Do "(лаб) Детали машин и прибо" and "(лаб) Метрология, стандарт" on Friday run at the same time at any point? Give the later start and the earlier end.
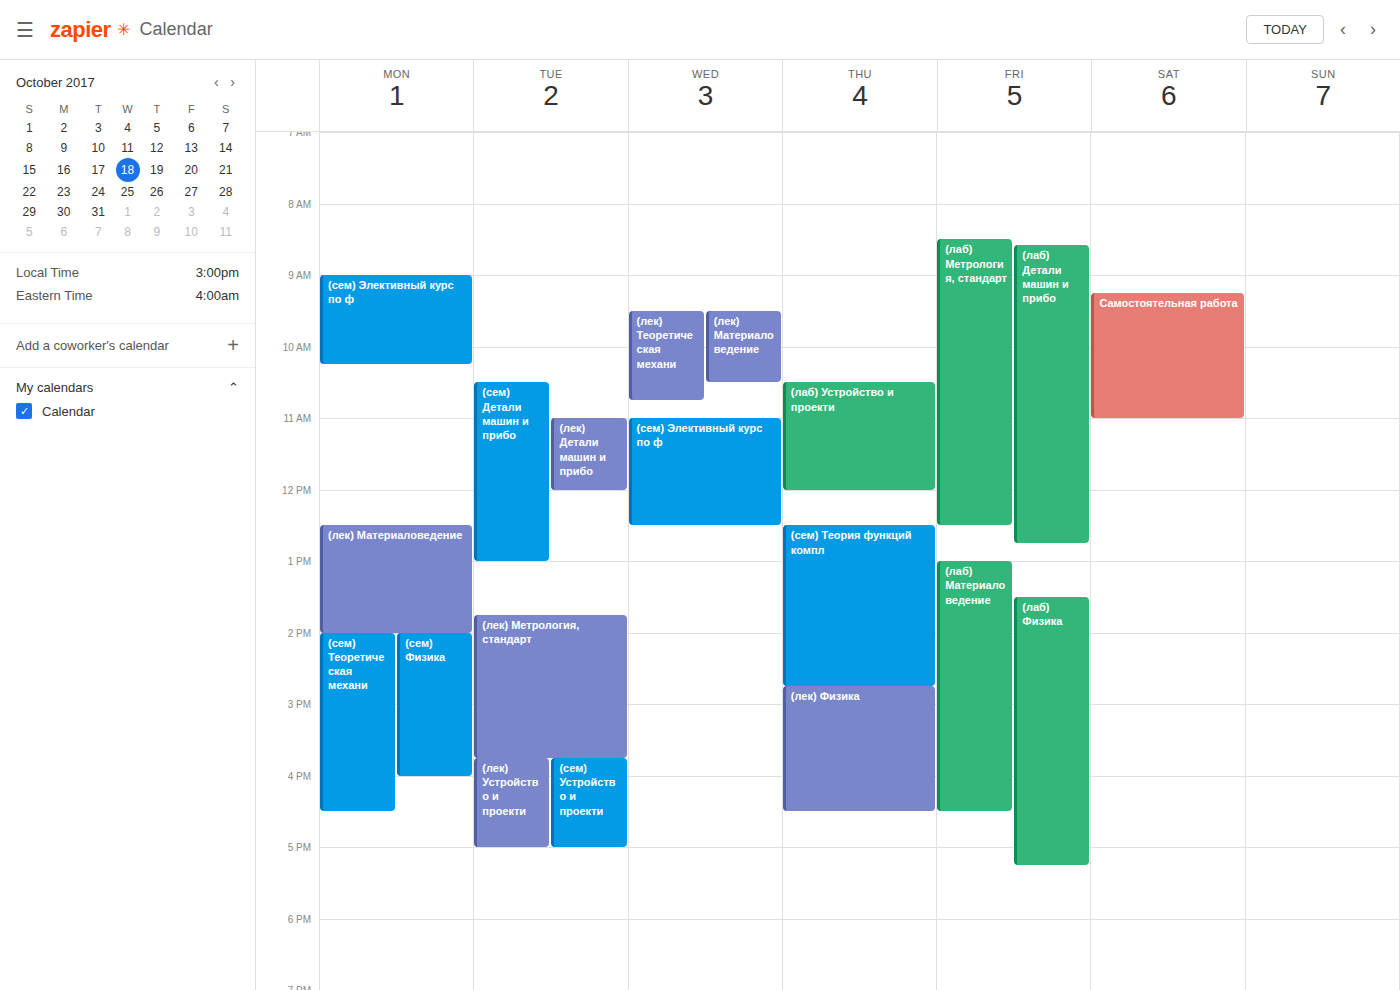
"(лаб) Детали машин и прибо" starts at 8:35 AM, before "(лаб) Метрология, стандарт" ends at 12:30 PM -- they overlap.